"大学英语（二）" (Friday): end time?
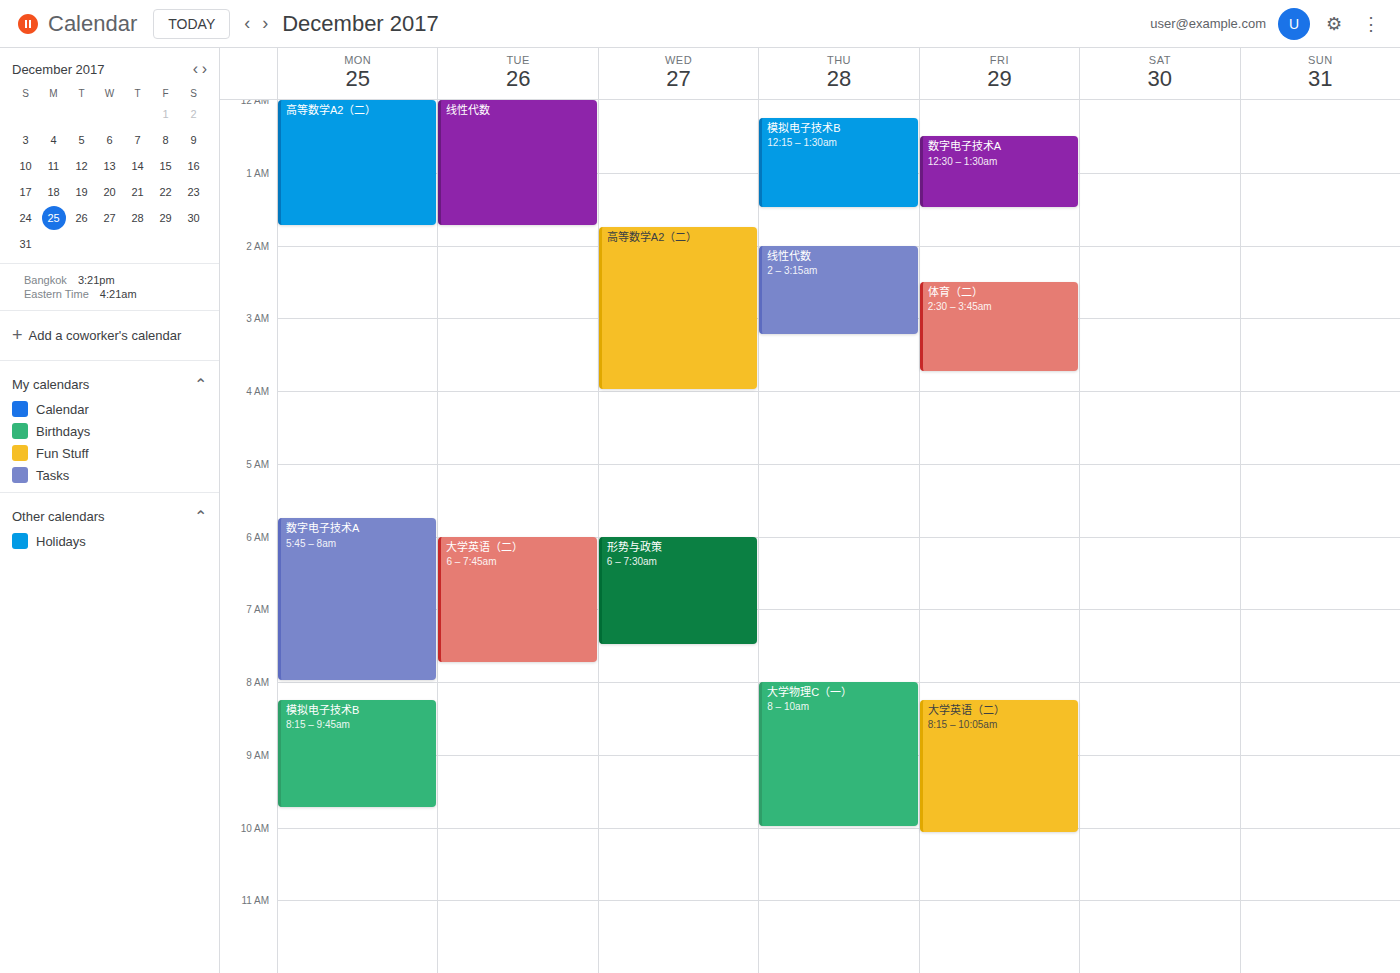
10:05 AM